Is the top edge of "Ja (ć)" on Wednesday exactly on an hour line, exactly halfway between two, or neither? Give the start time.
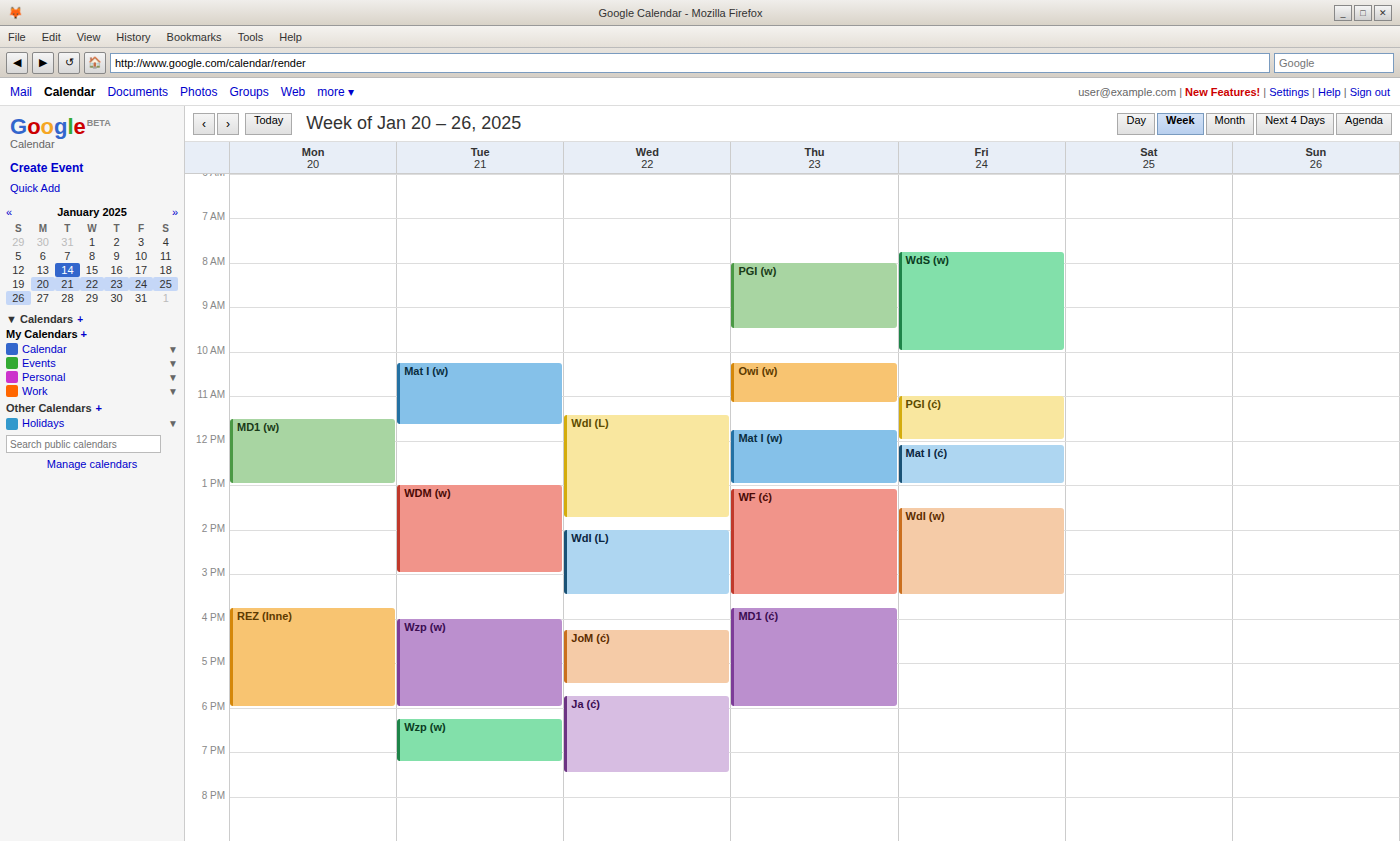
5:45 PM -- neither: three quarters of the way from the 5 PM line to the 6 PM line.